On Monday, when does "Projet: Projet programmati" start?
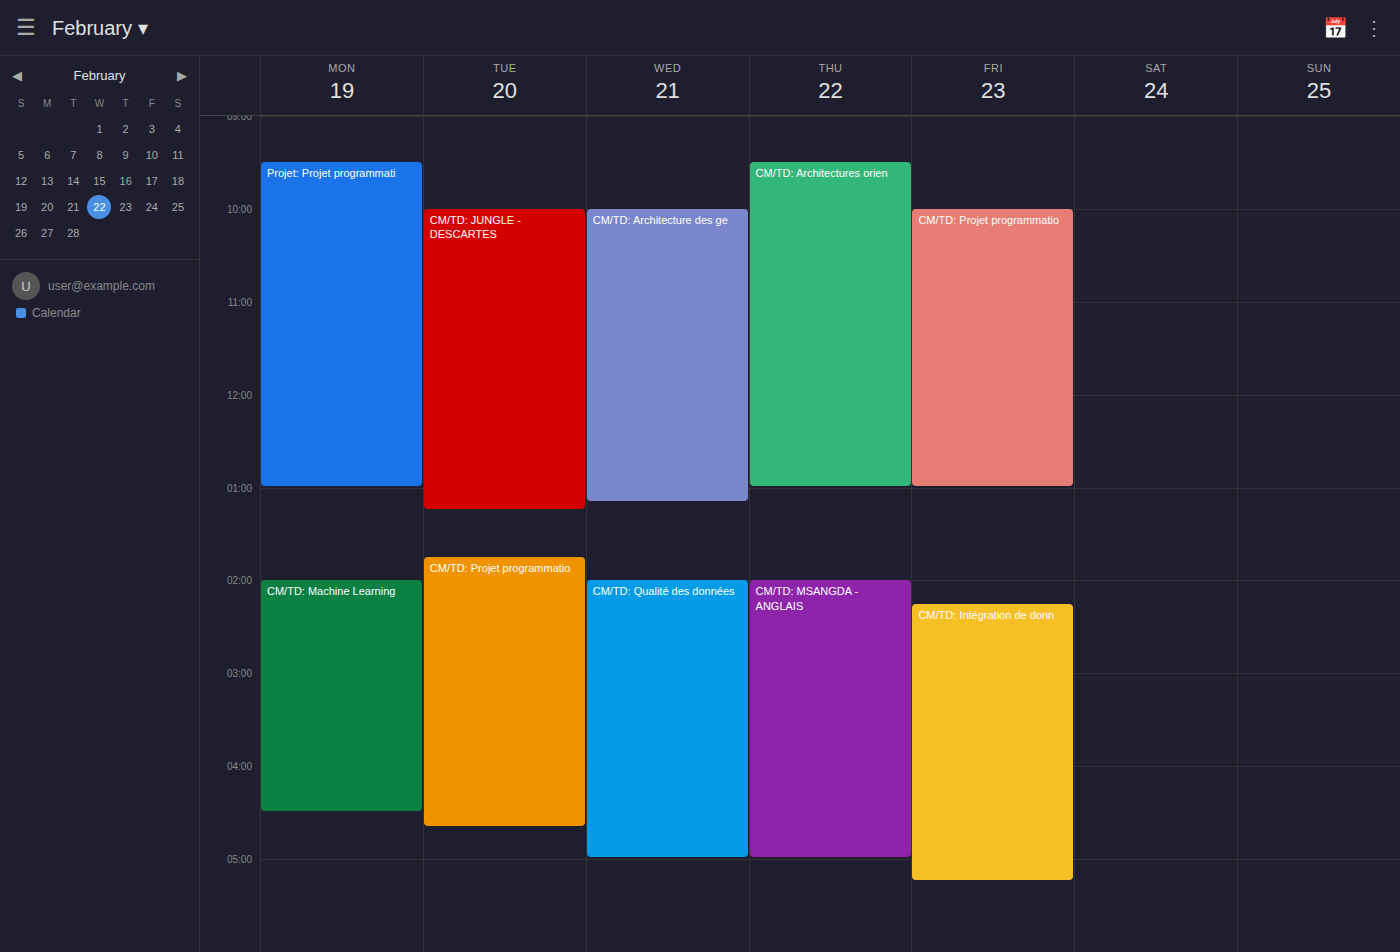
9:30 AM